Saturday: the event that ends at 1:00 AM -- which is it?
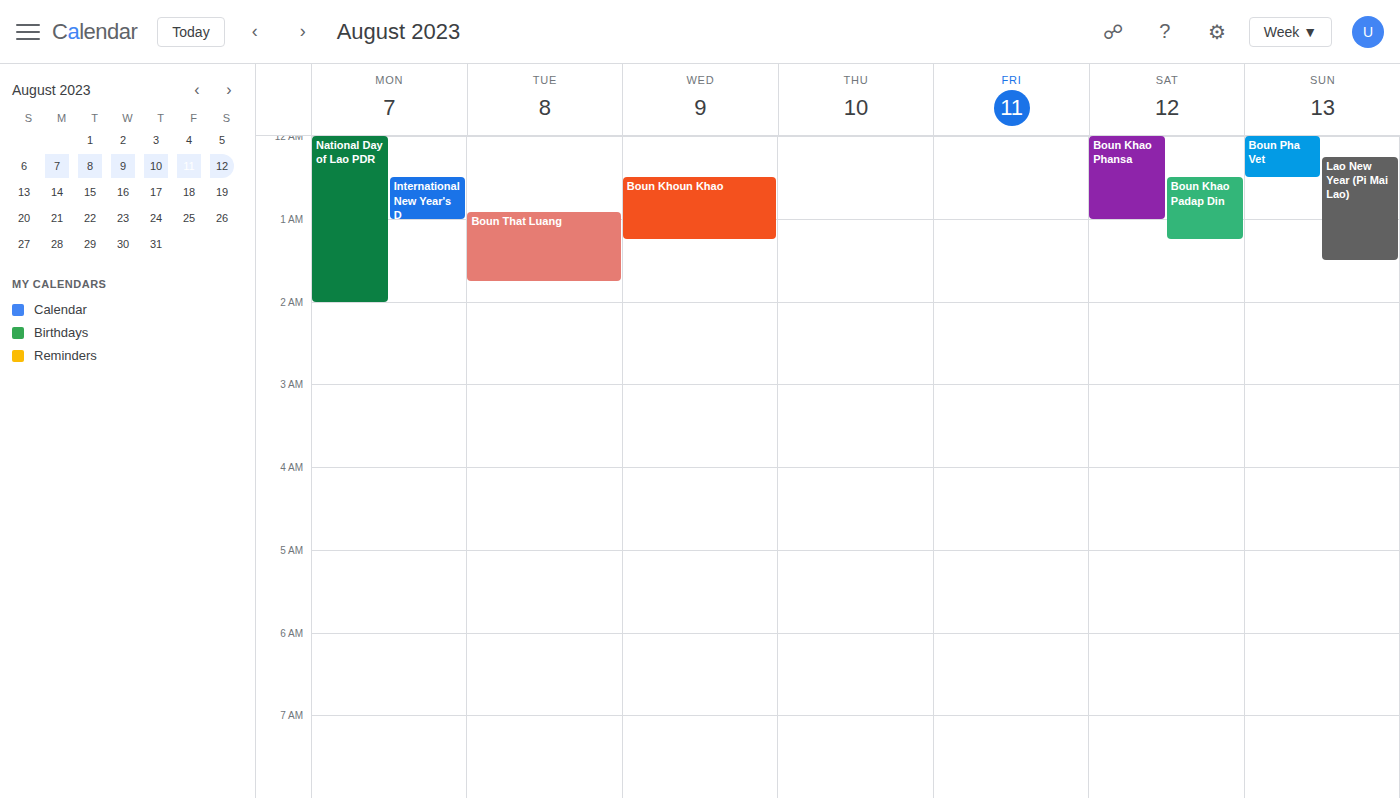
"Boun Khao Phansa"